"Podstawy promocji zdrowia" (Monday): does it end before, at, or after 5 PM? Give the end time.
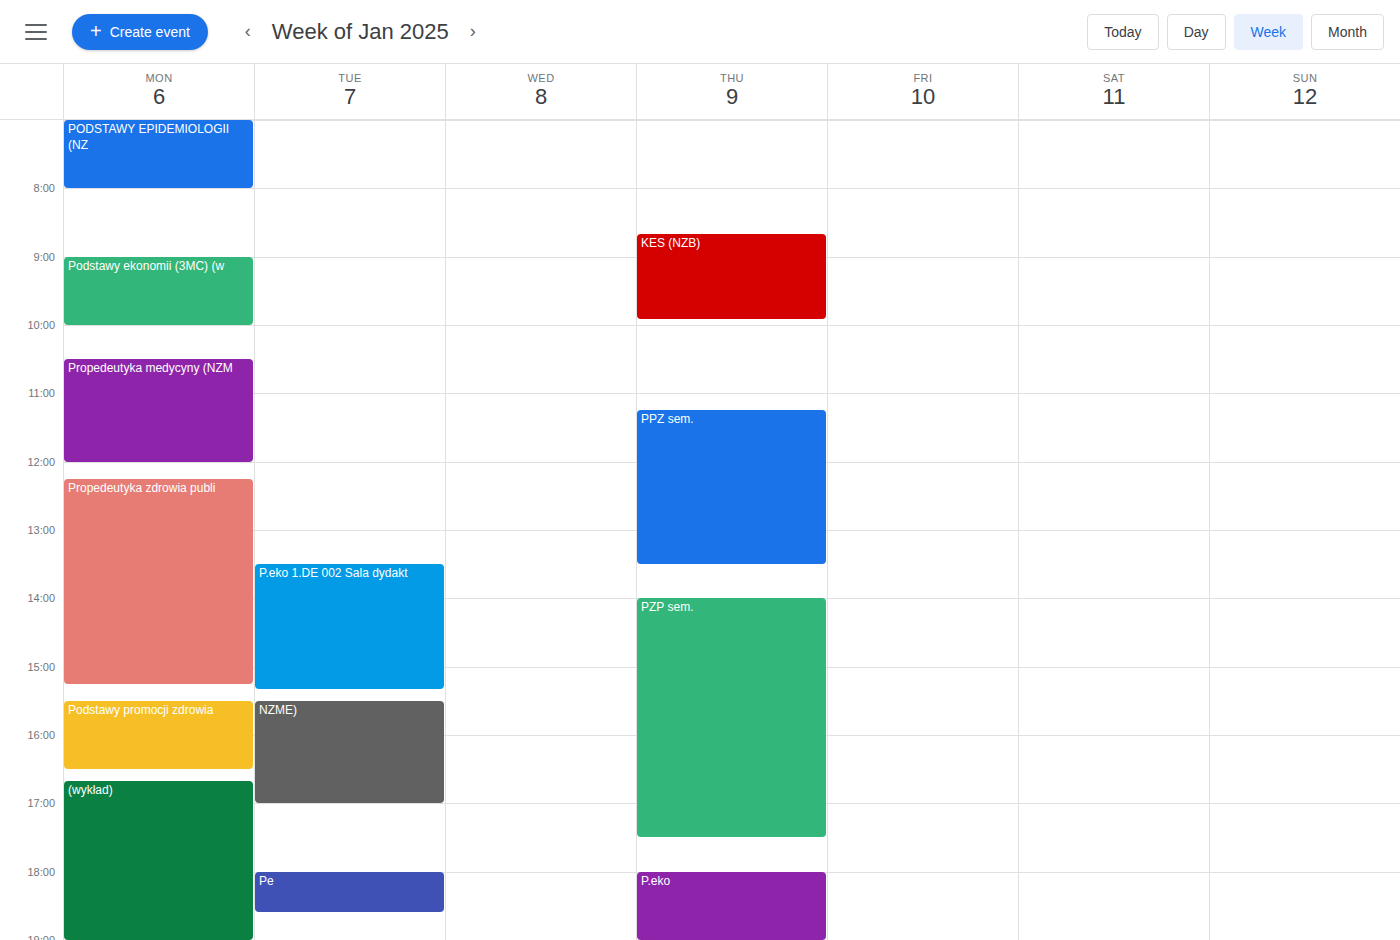
4:30 PM -- before 5 PM, 30 minutes above the 5 PM line.